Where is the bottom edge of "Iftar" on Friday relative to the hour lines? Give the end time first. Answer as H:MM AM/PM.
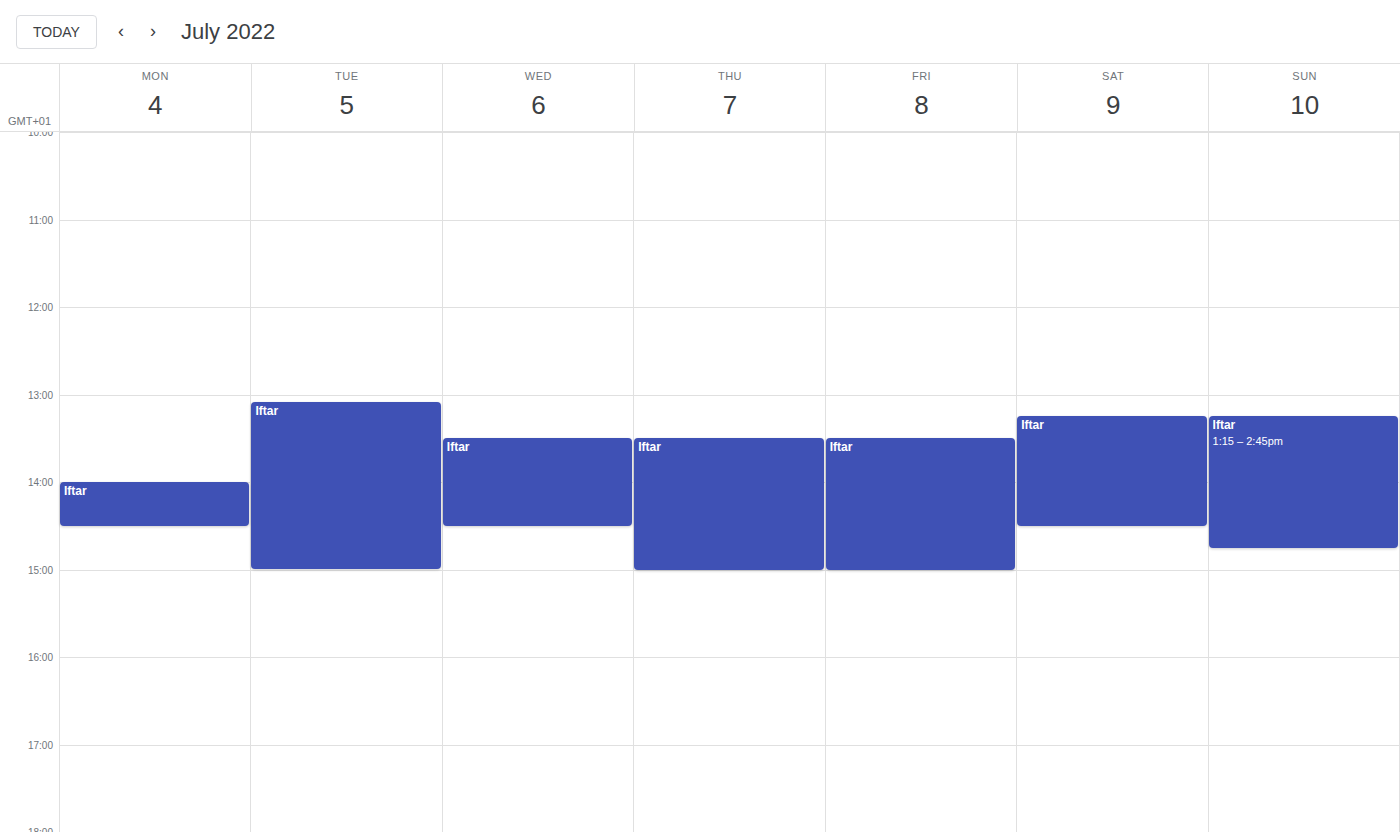
3:00 PM -- exactly on the 3 PM line.